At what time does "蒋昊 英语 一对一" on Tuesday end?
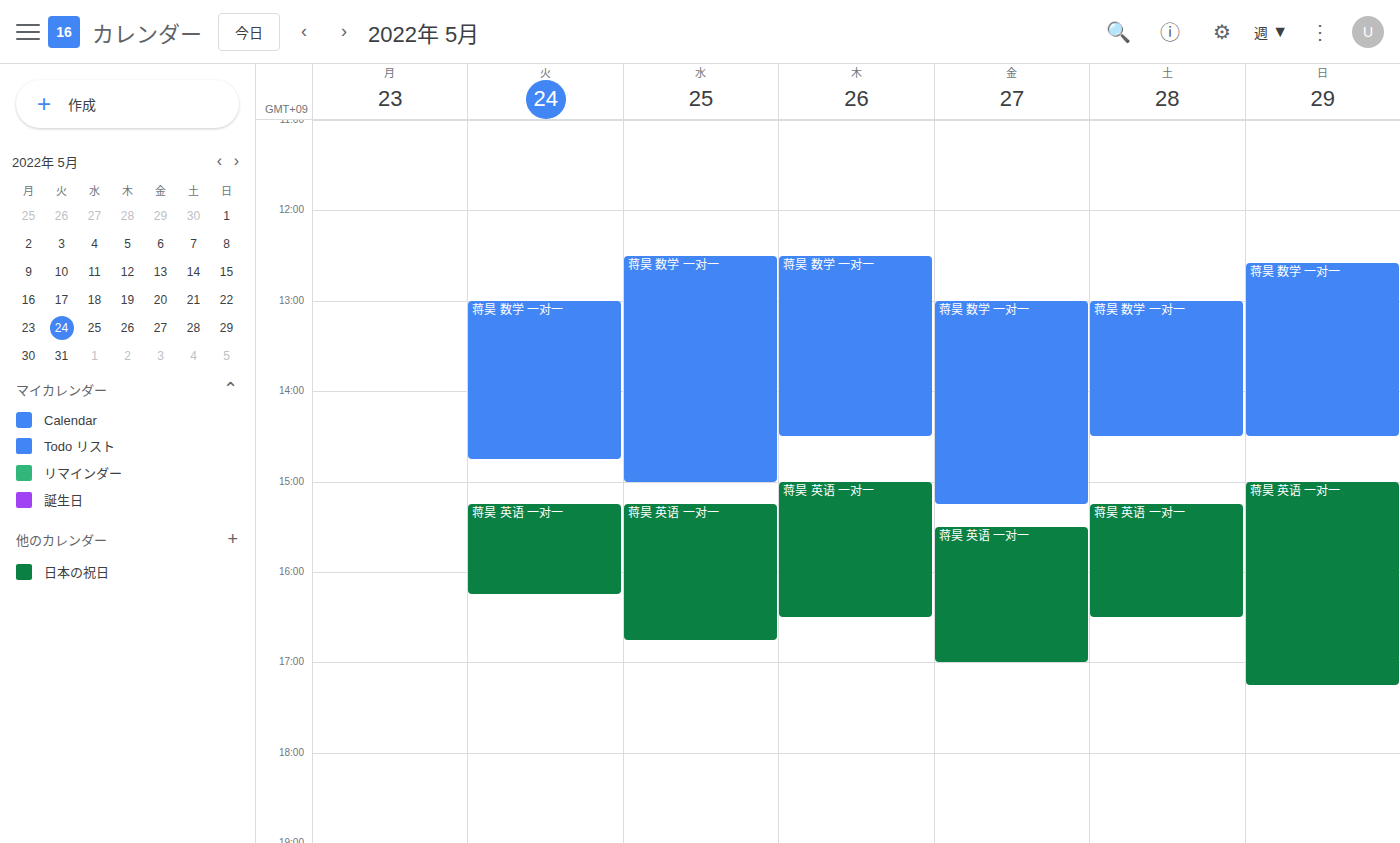
4:15 PM